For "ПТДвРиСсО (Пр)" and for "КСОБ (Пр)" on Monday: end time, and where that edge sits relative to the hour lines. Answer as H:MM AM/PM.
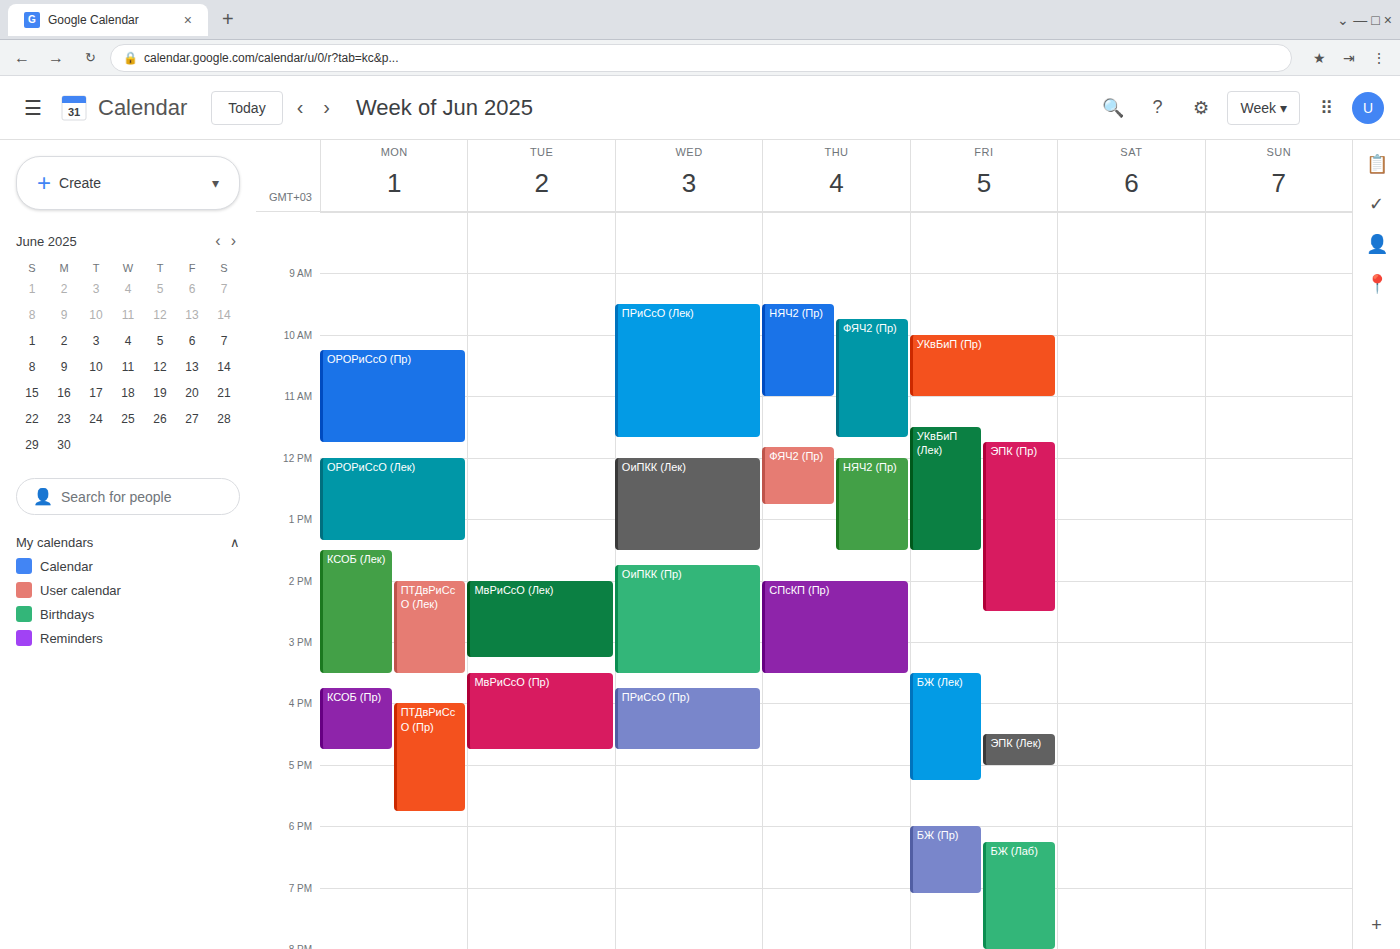
"ПТДвРиСсО (Пр)": 5:45 PM, neither: three quarters of the way from the 5 PM line to the 6 PM line. "КСОБ (Пр)": 4:45 PM, neither: three quarters of the way from the 4 PM line to the 5 PM line.